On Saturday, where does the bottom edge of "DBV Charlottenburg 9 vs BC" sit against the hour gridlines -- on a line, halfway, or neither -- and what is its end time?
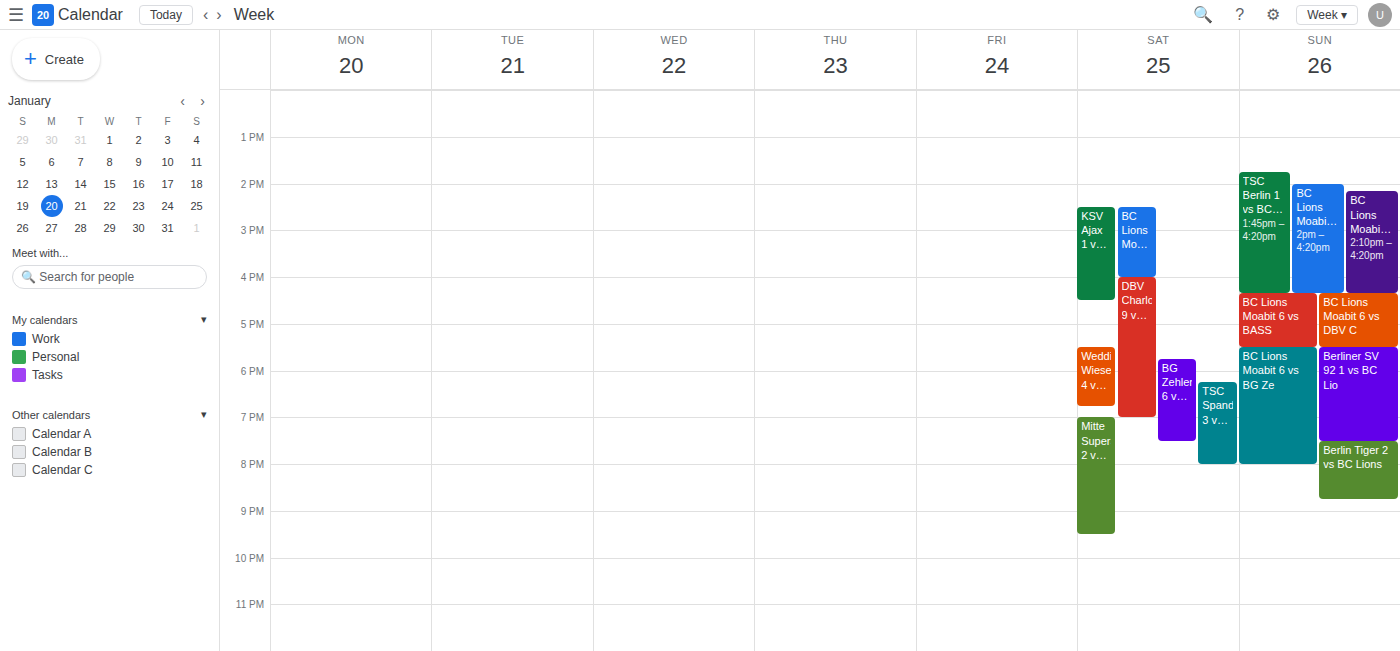
7:00 PM -- exactly on the 7 PM line.